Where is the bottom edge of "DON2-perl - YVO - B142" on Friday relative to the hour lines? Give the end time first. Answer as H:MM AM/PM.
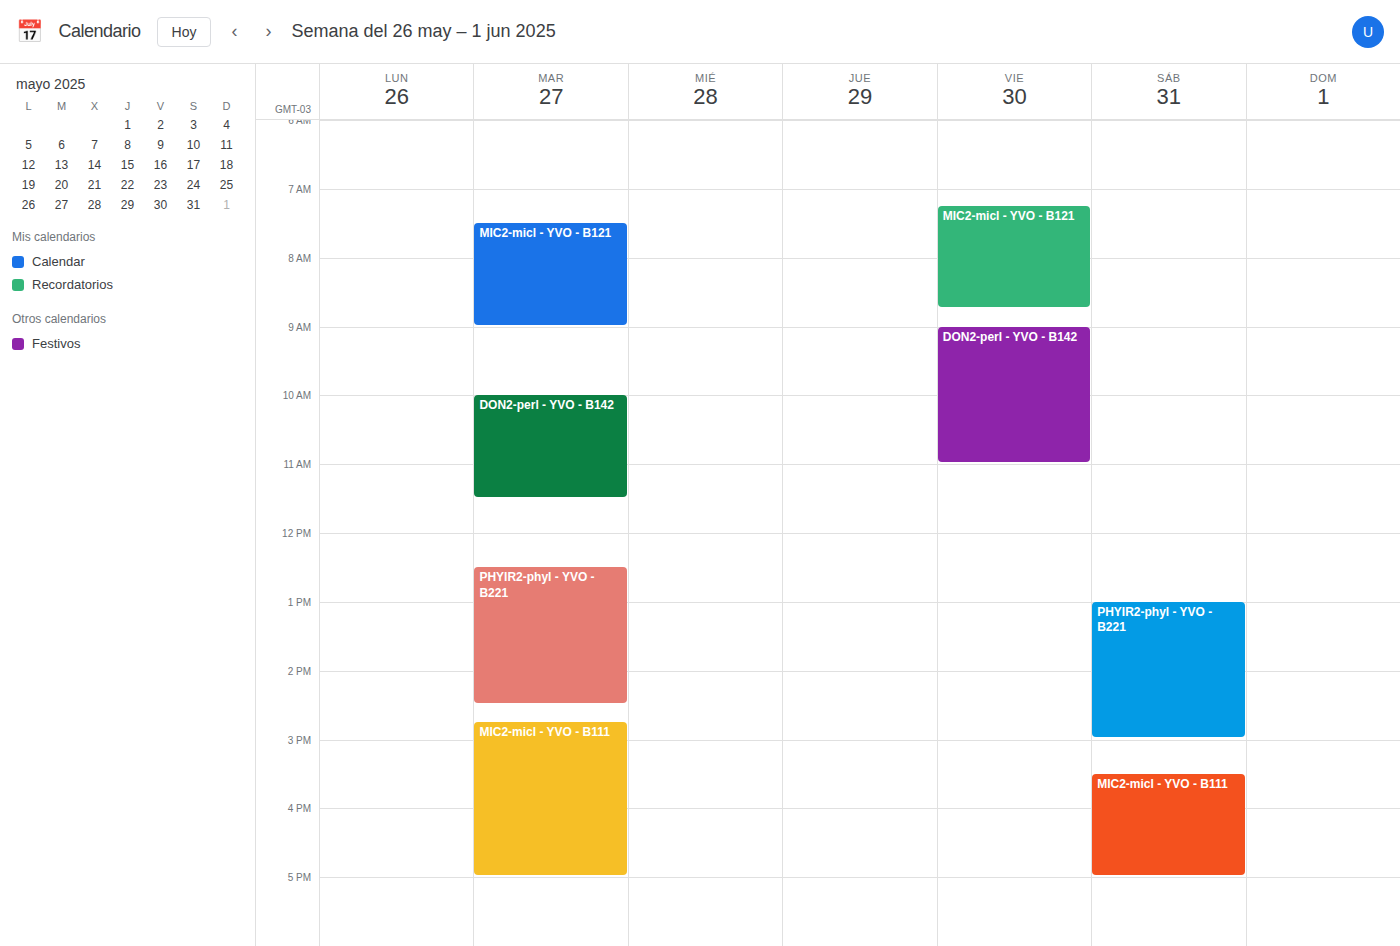
11:00 AM -- exactly on the 11 AM line.